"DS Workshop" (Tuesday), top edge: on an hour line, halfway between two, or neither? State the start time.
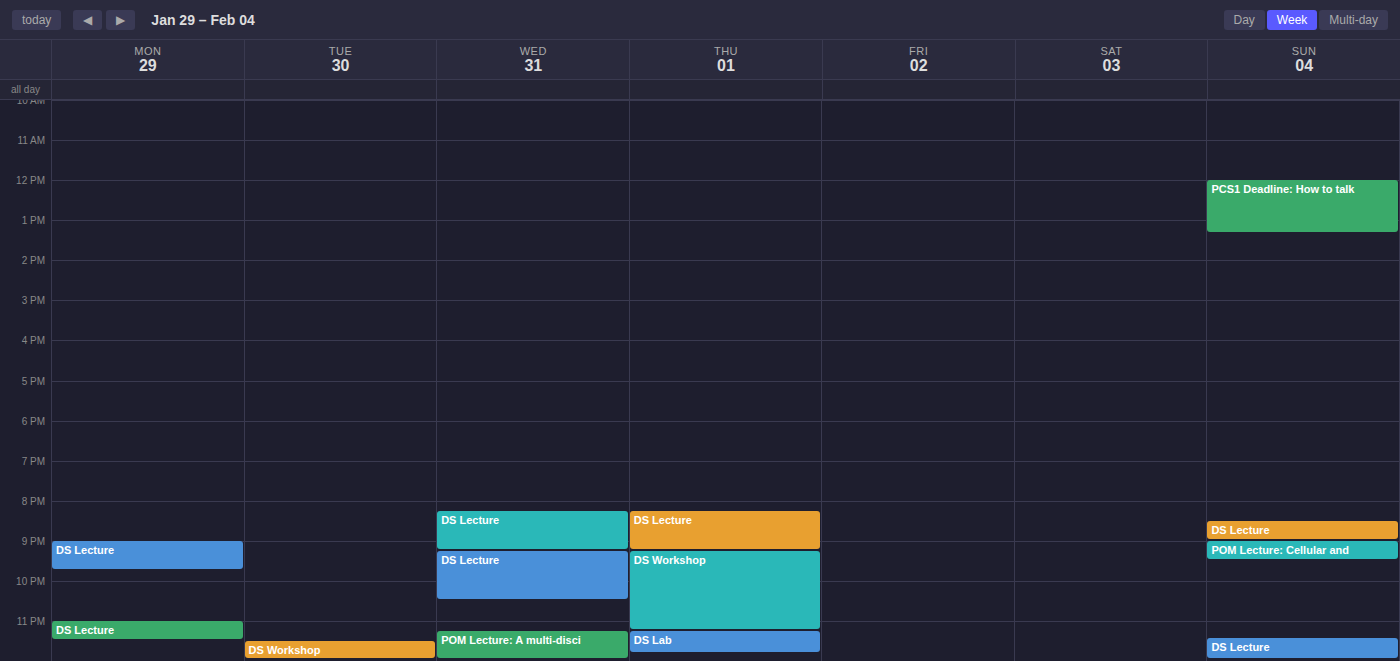
11:30 PM -- halfway between the 11 PM and 12 AM lines.